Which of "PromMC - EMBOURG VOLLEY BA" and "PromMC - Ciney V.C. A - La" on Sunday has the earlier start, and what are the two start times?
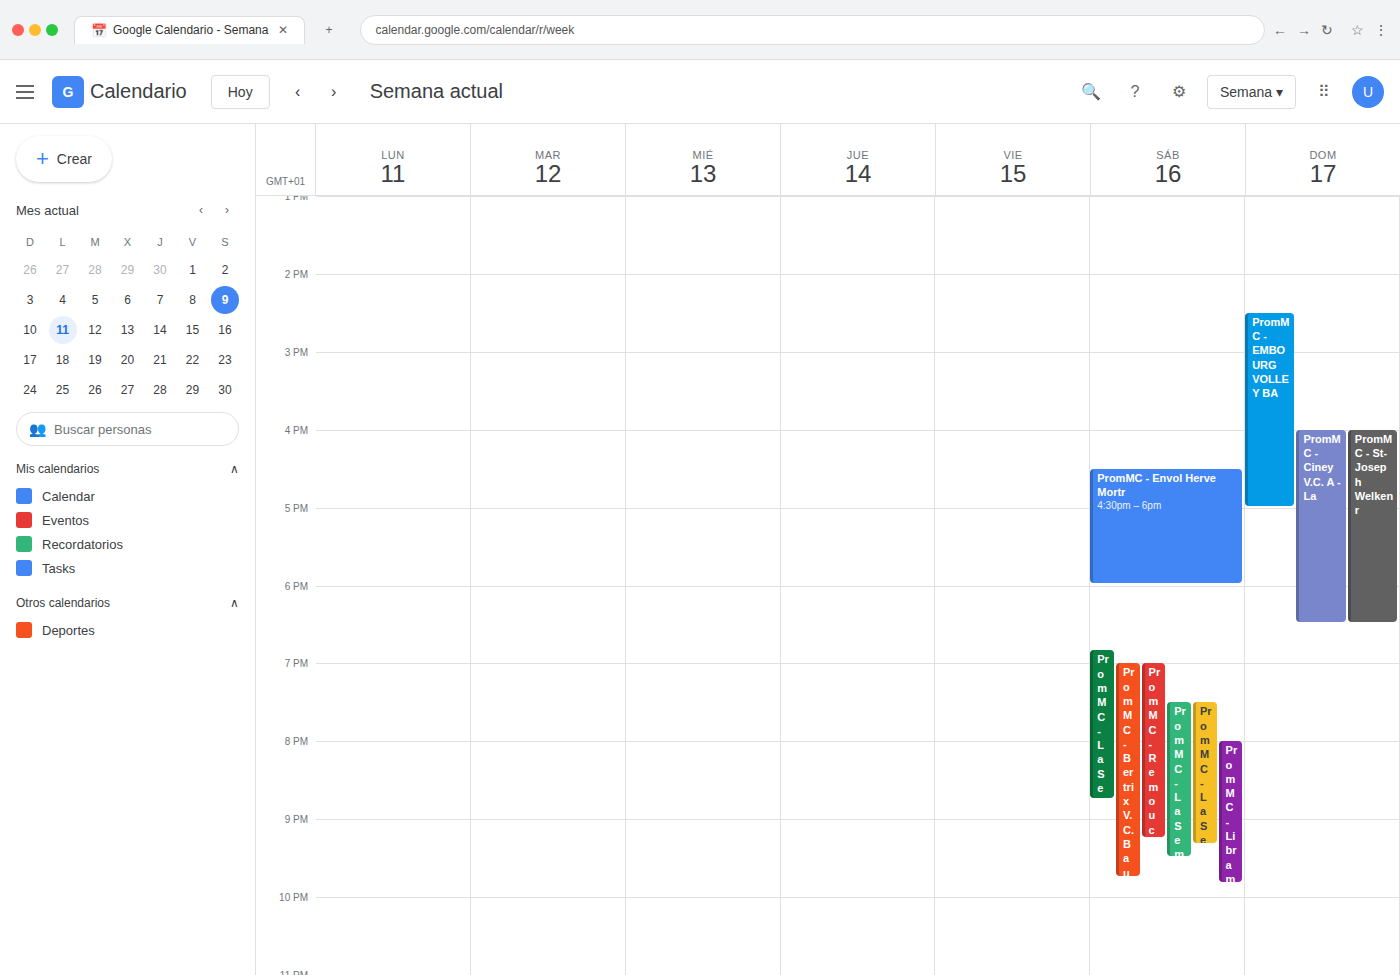
"PromMC - EMBOURG VOLLEY BA" 2:30 PM; "PromMC - Ciney V.C. A - La" 4:00 PM.